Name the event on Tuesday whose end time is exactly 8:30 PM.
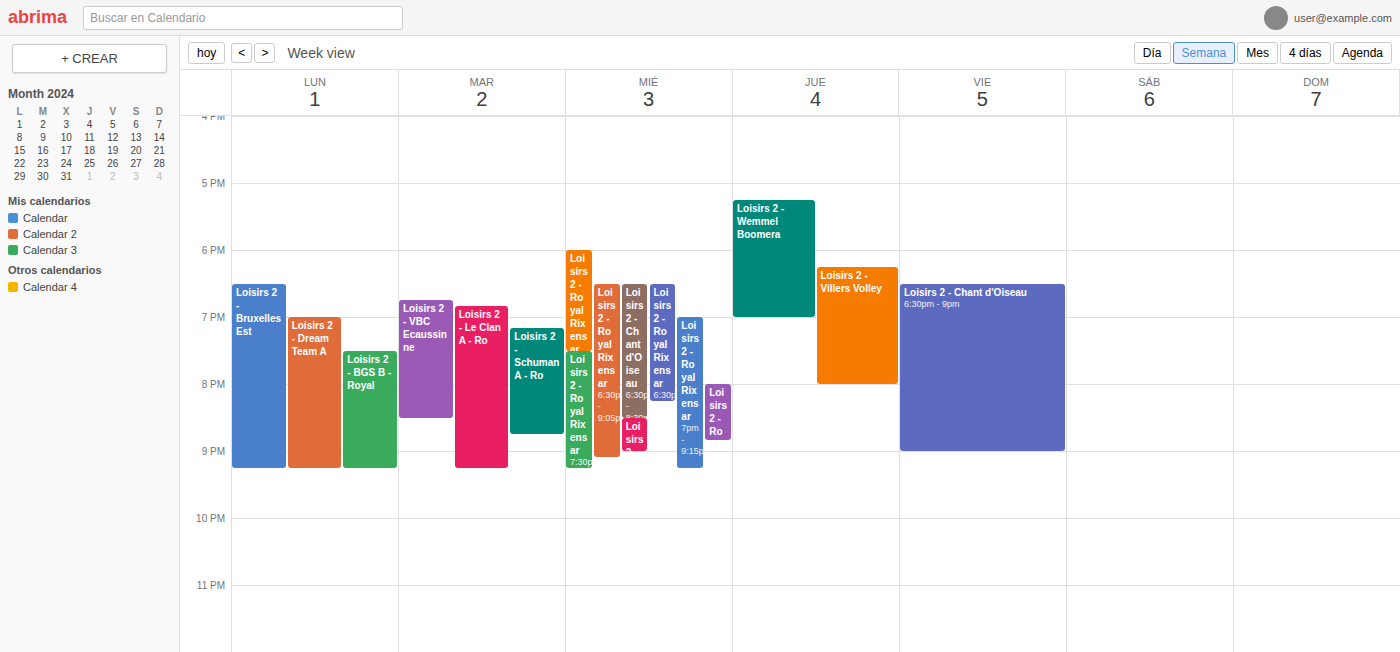
"Loisirs 2 - VBC Ecaussinne"